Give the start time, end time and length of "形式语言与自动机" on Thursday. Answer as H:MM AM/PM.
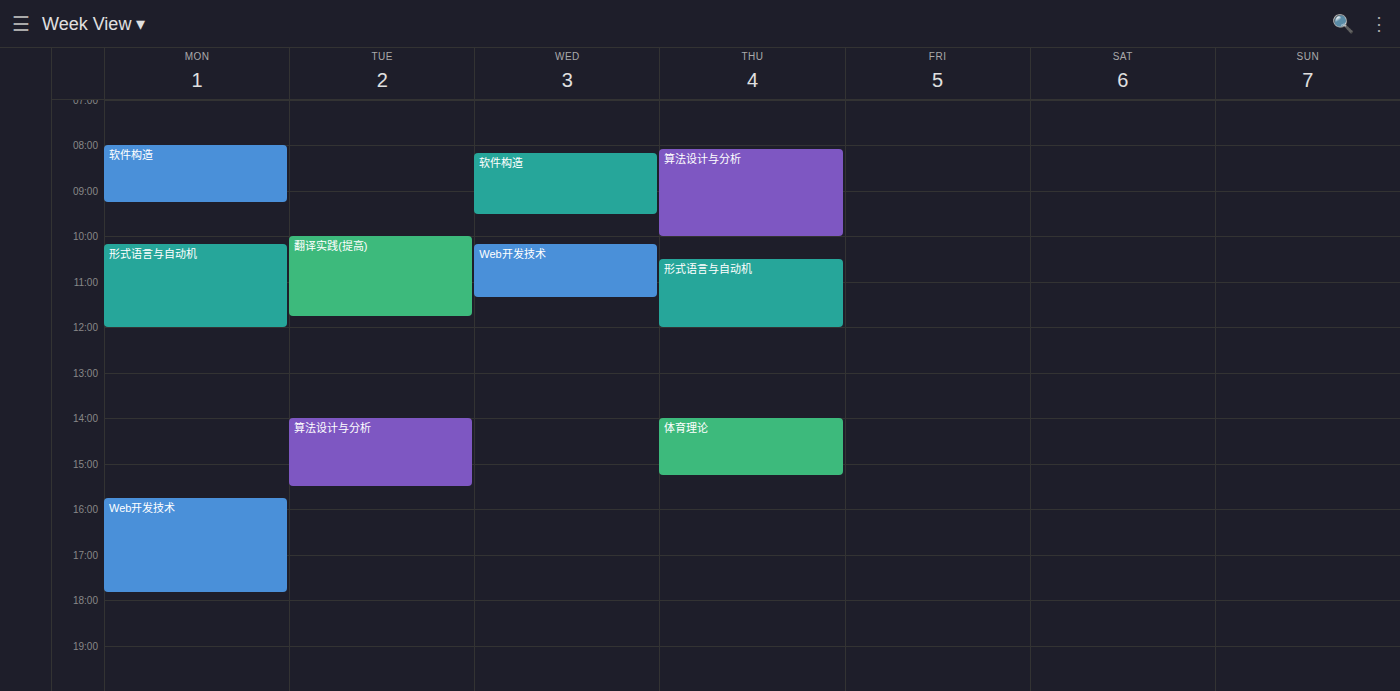
10:30 AM to 12:00 PM, 1 hour 30 minutes